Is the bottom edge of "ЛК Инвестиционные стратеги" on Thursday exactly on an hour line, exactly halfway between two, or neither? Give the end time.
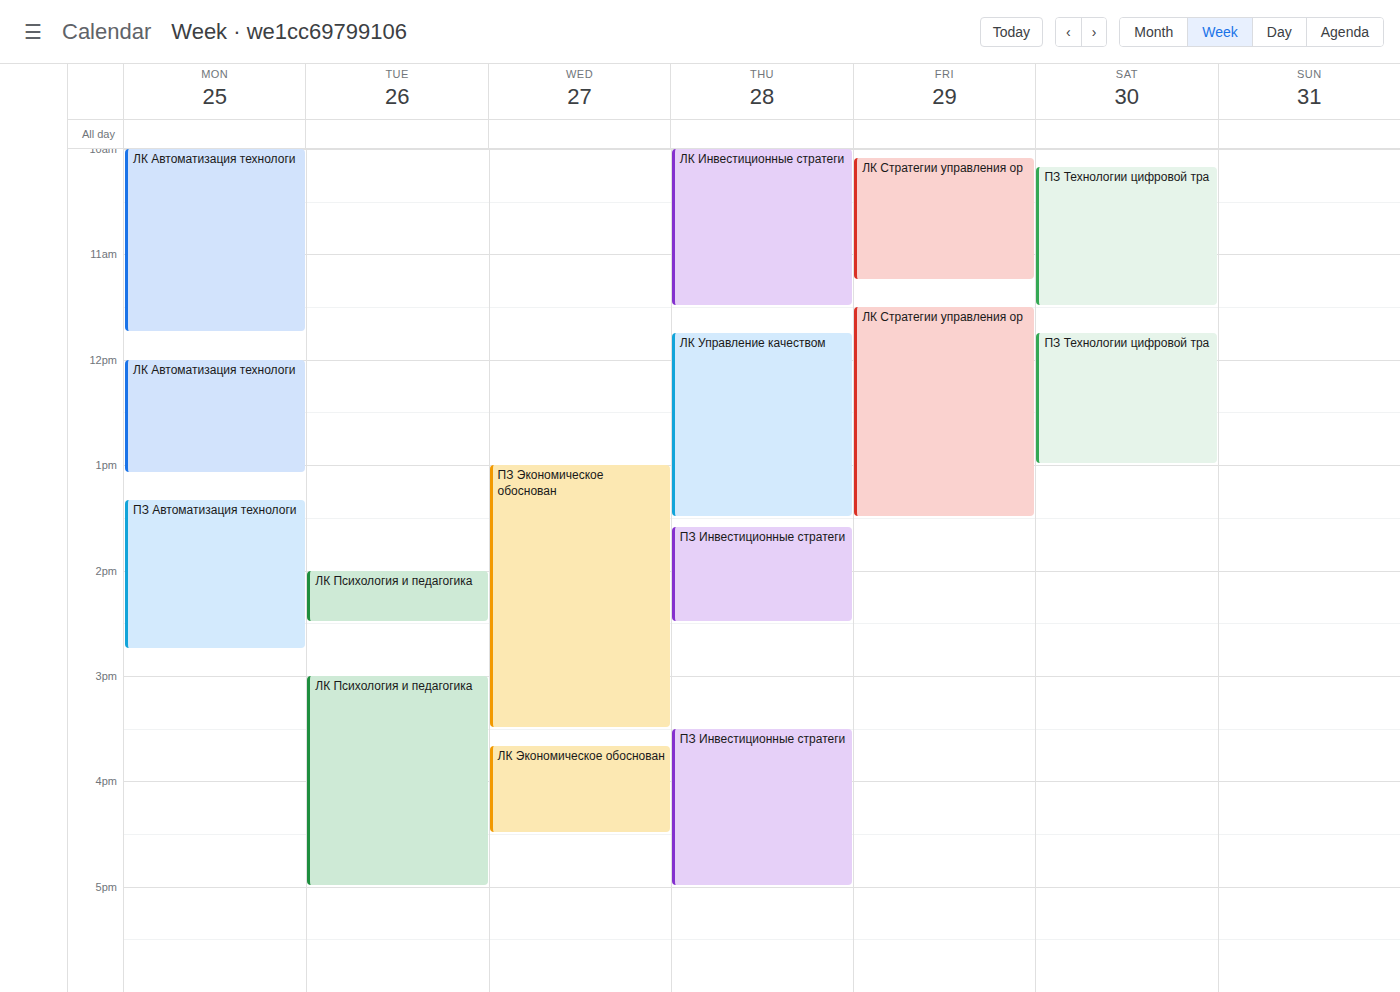
11:30 AM -- halfway between the 11 AM and 12 PM lines.